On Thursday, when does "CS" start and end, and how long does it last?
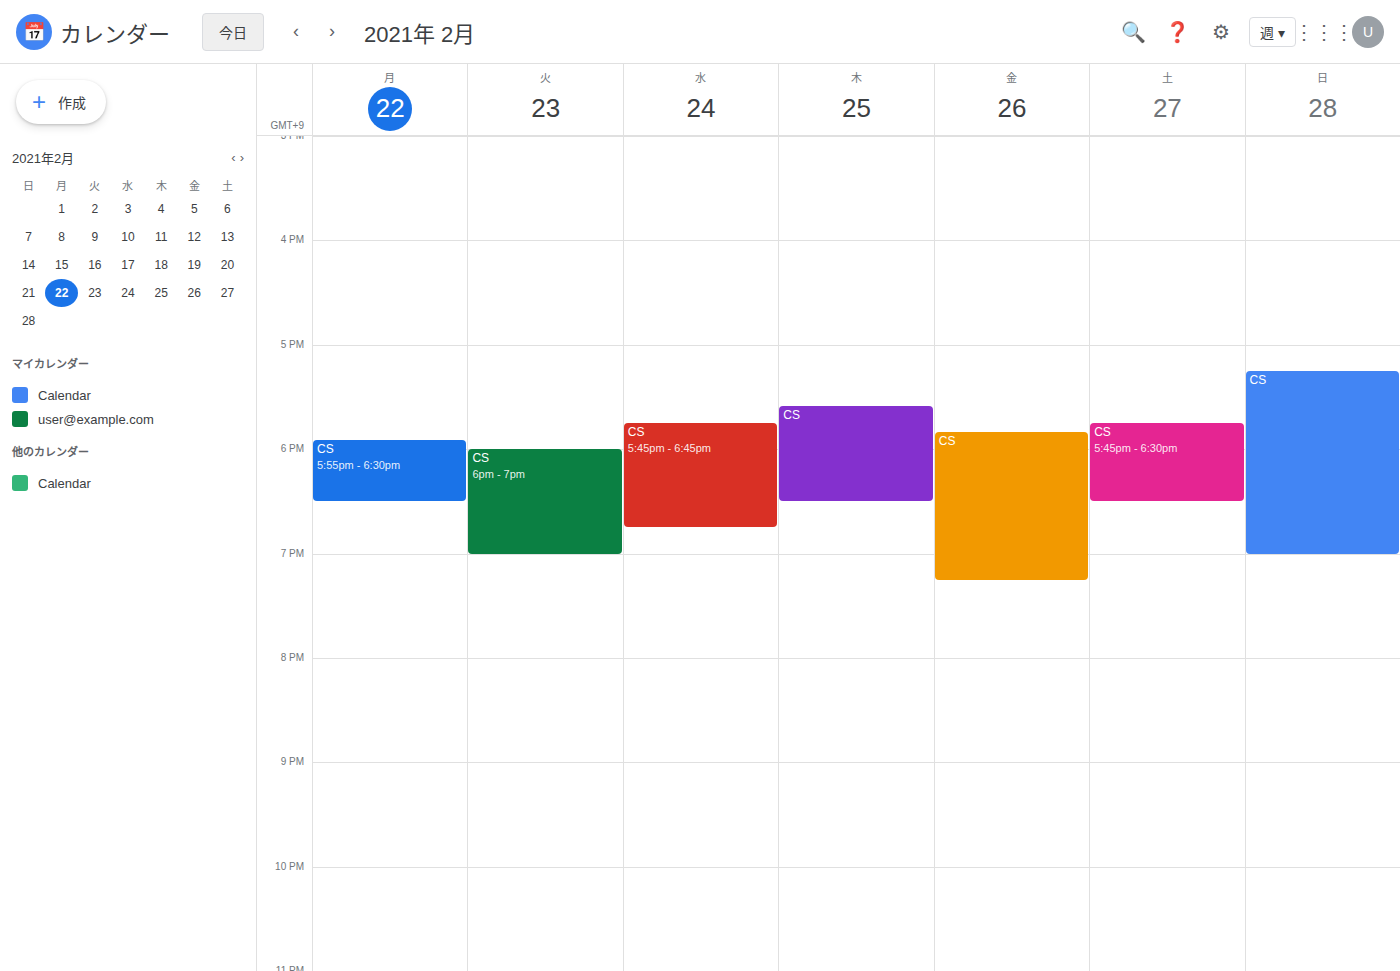
5:35 PM to 6:30 PM, 55 minutes